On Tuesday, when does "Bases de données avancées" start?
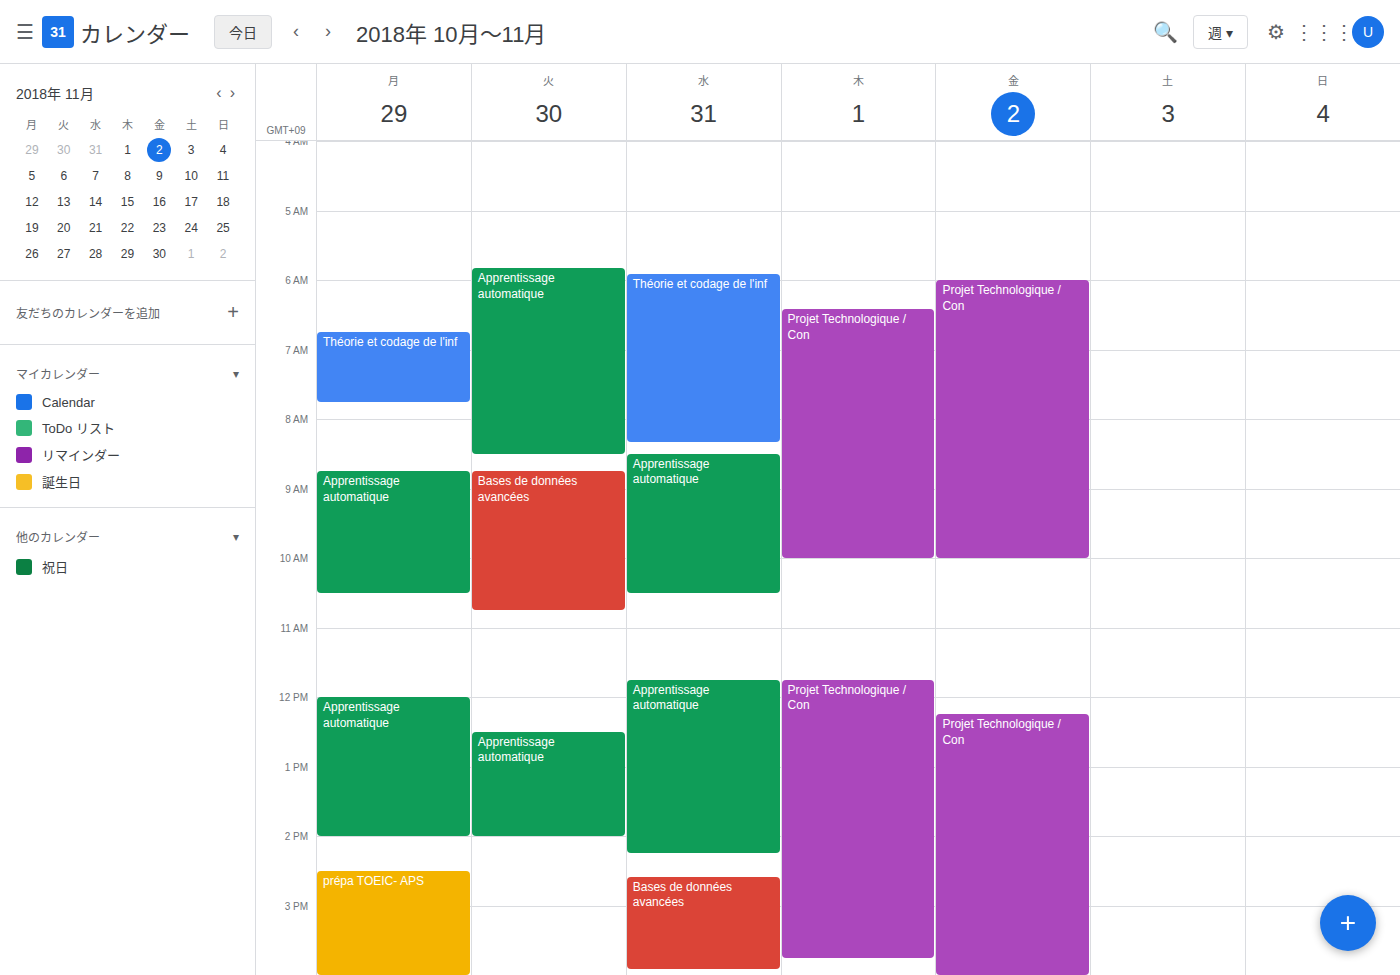
8:45 AM